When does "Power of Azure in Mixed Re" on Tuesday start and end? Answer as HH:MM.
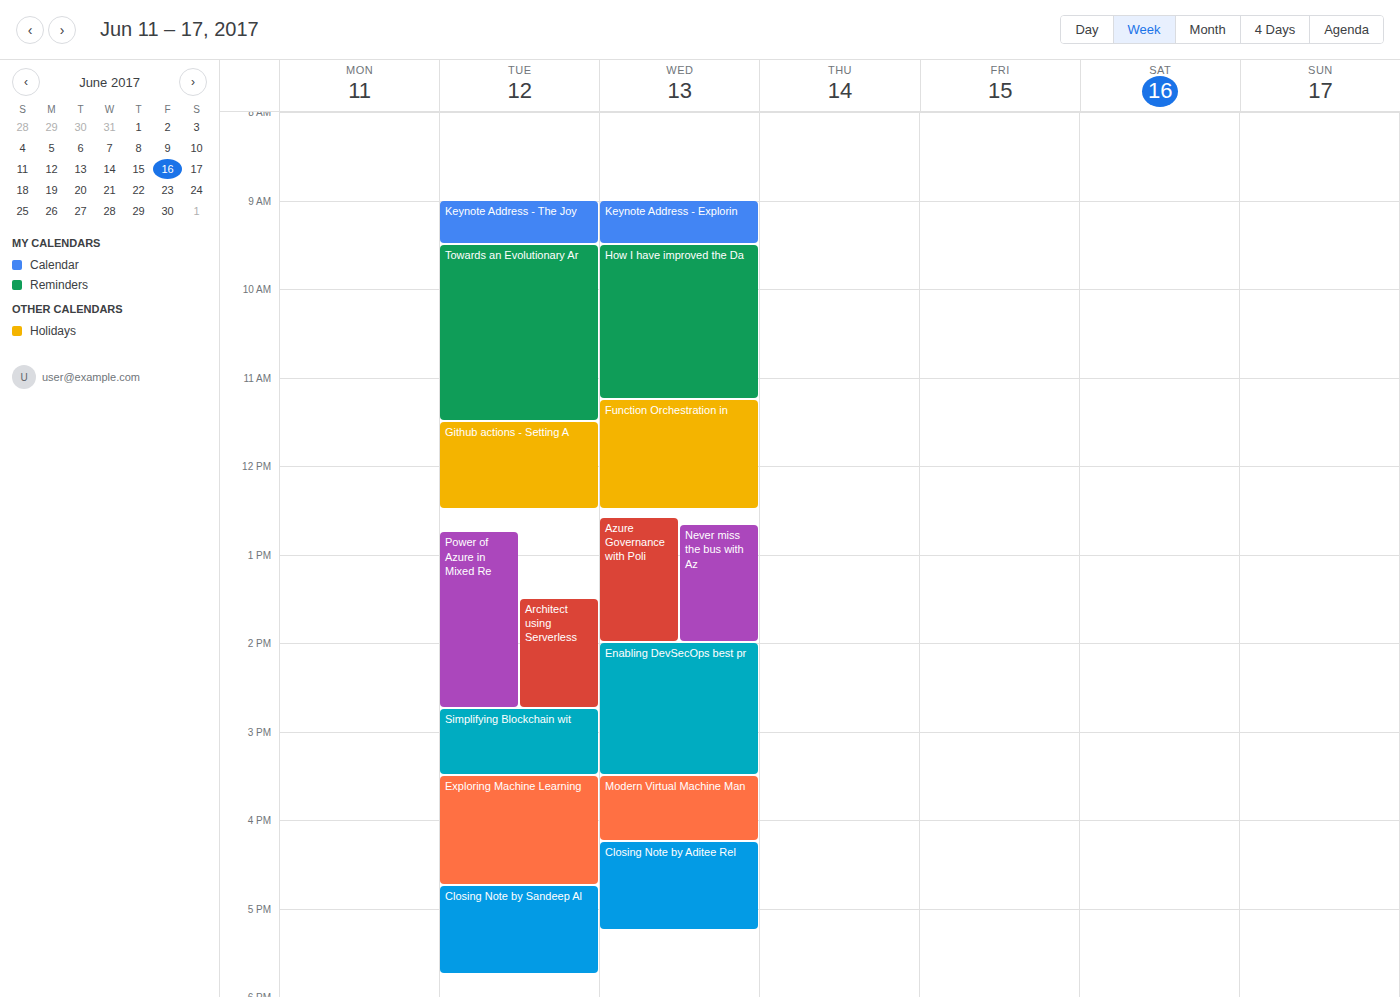
12:45 to 14:45